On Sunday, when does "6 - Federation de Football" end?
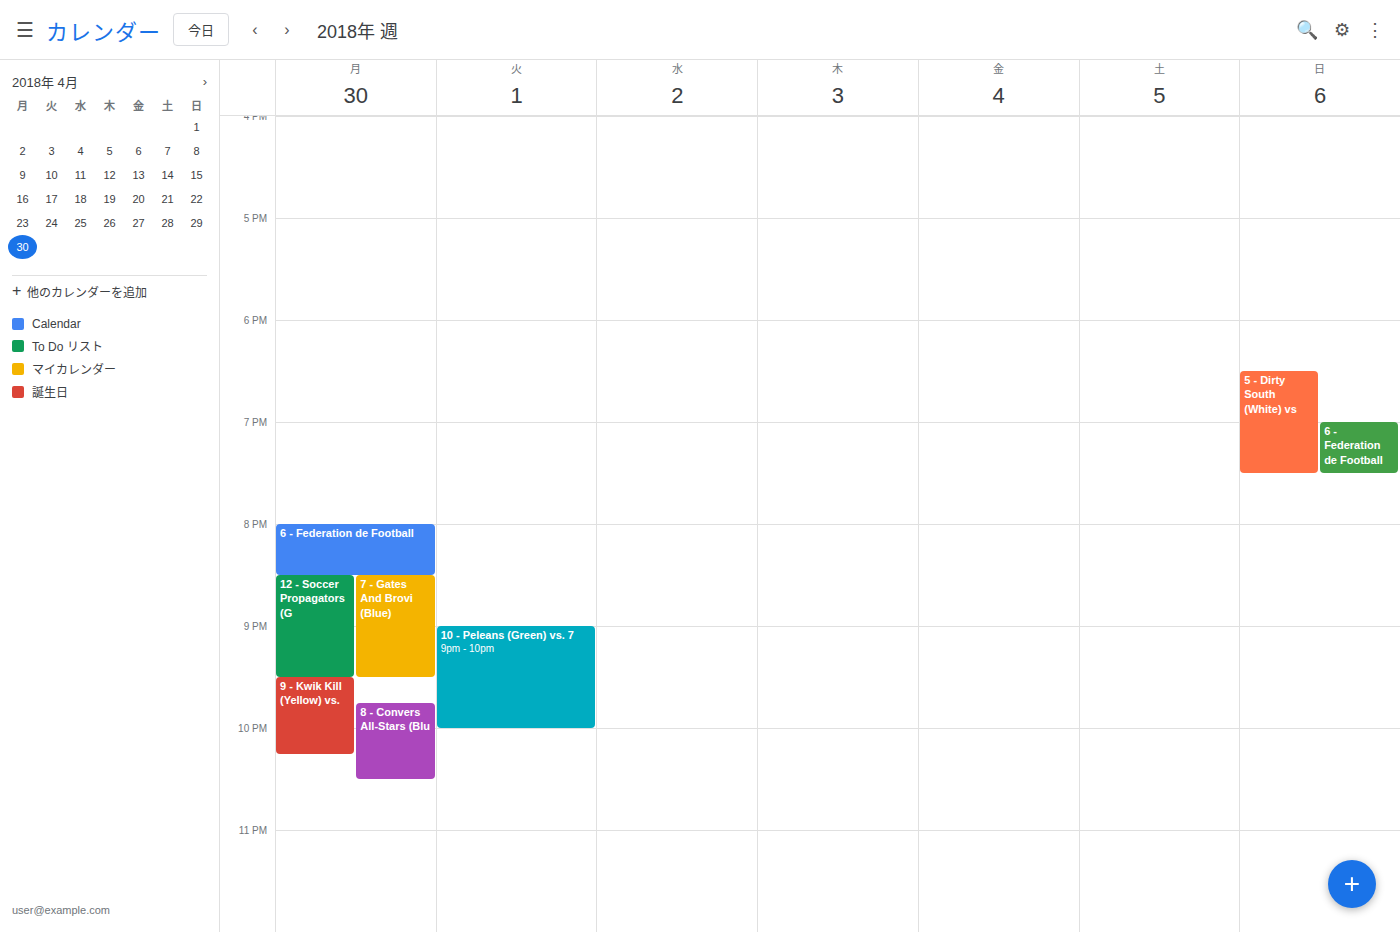
7:30 PM